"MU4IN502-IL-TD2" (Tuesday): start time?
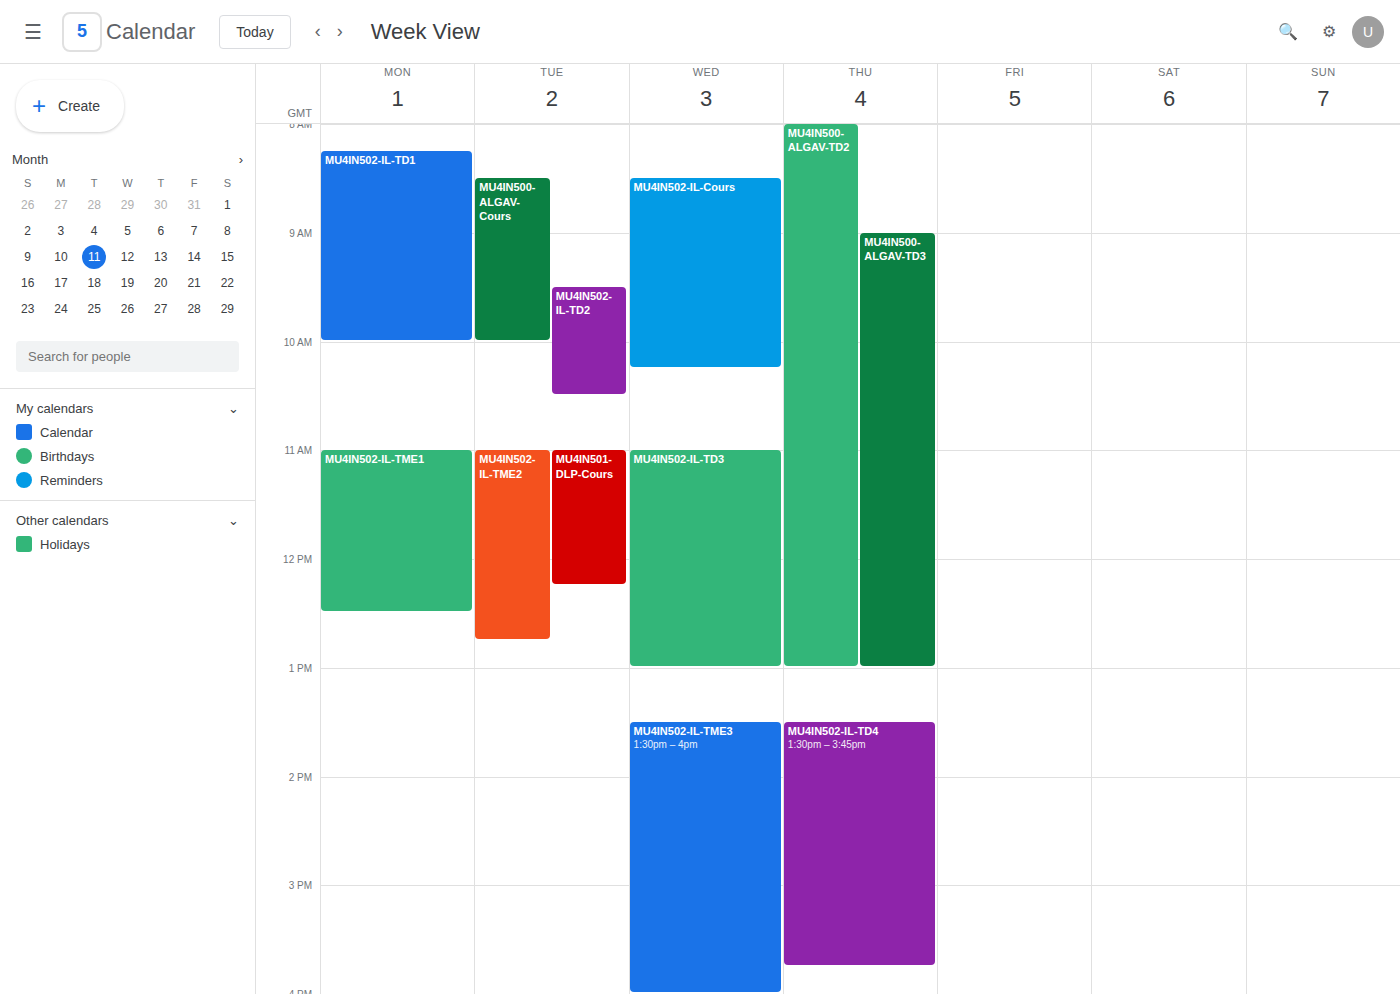
9:30 AM